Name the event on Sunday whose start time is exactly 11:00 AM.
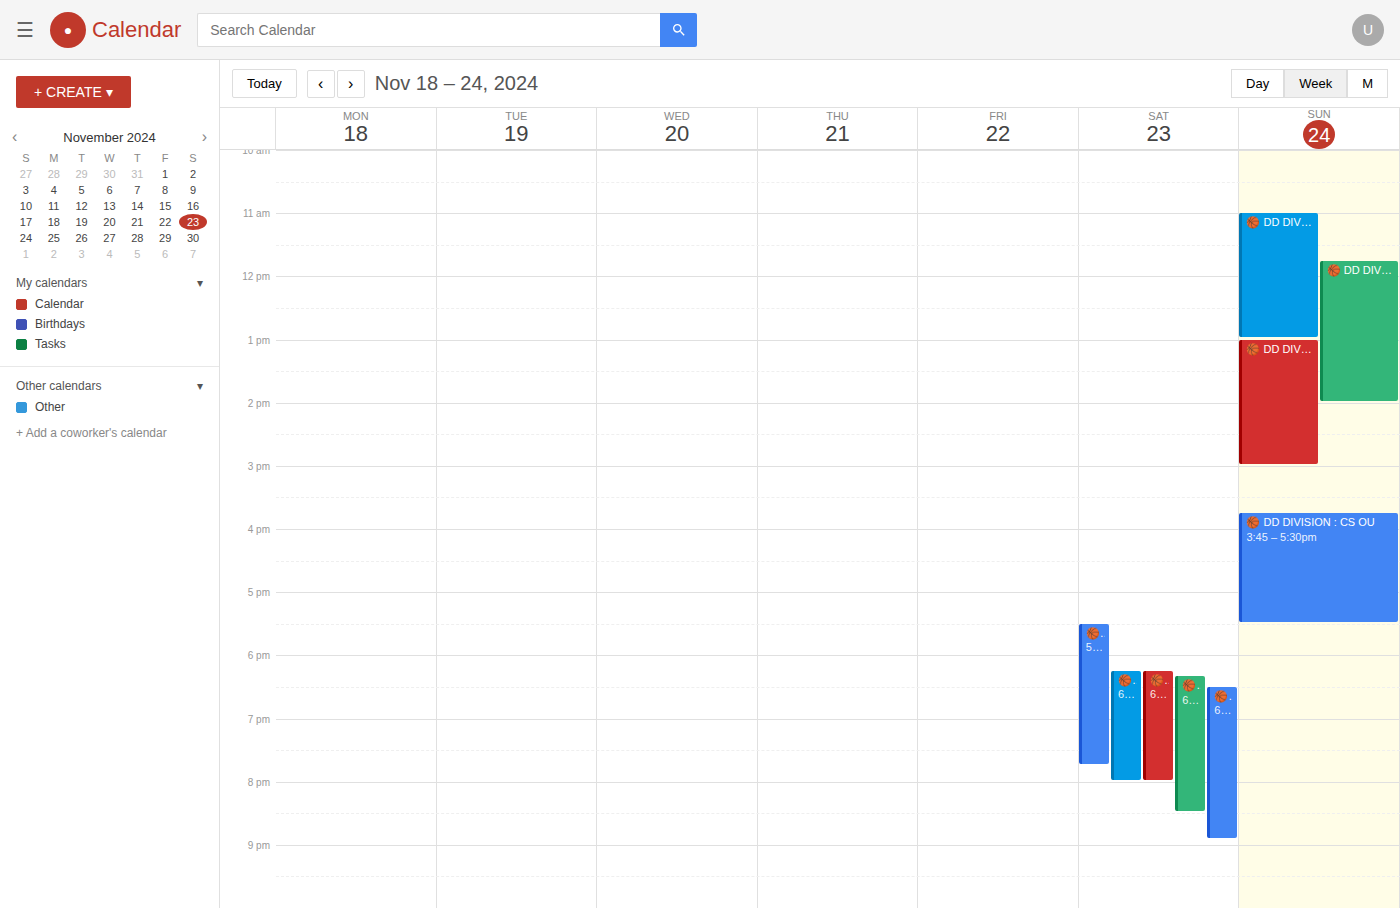
"🏀 DD DIVISION : ROYAL"